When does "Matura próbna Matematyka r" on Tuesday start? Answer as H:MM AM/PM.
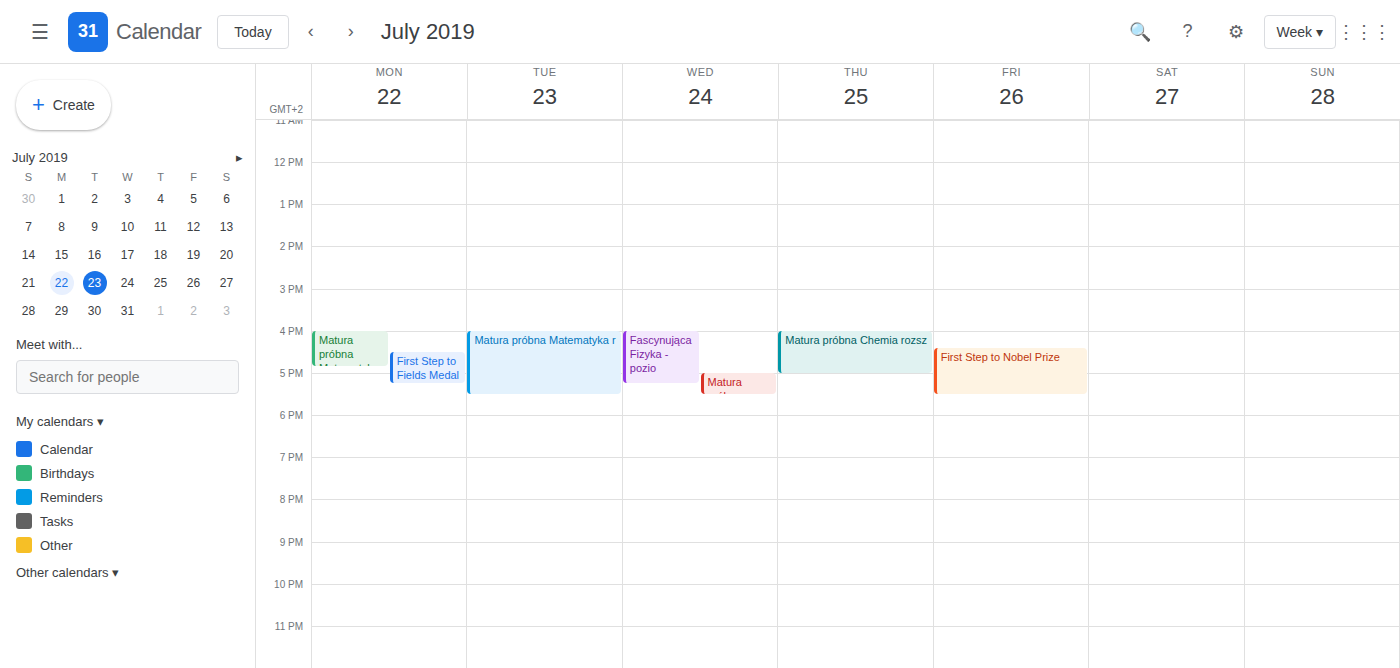
4:00 PM